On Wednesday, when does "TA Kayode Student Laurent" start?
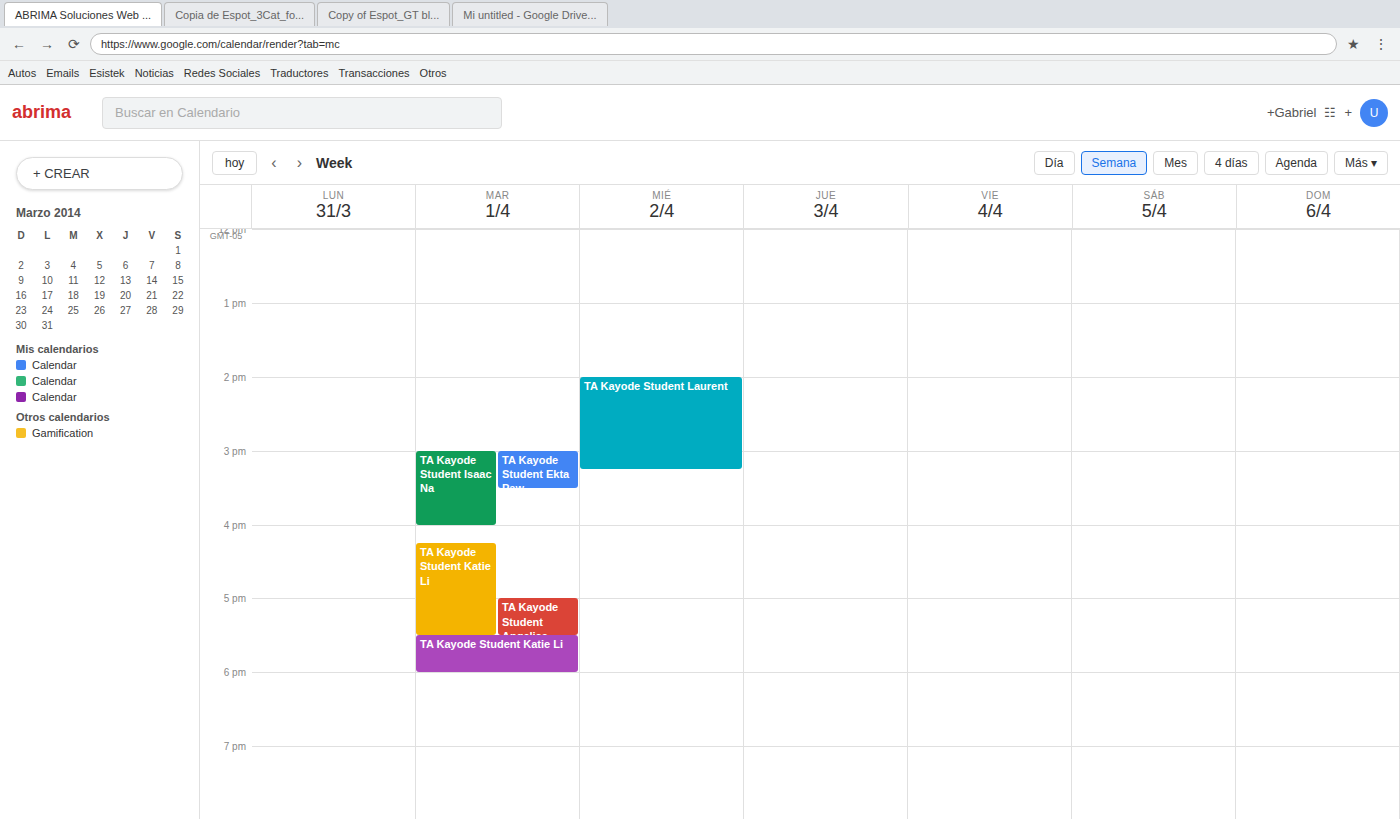
14:00